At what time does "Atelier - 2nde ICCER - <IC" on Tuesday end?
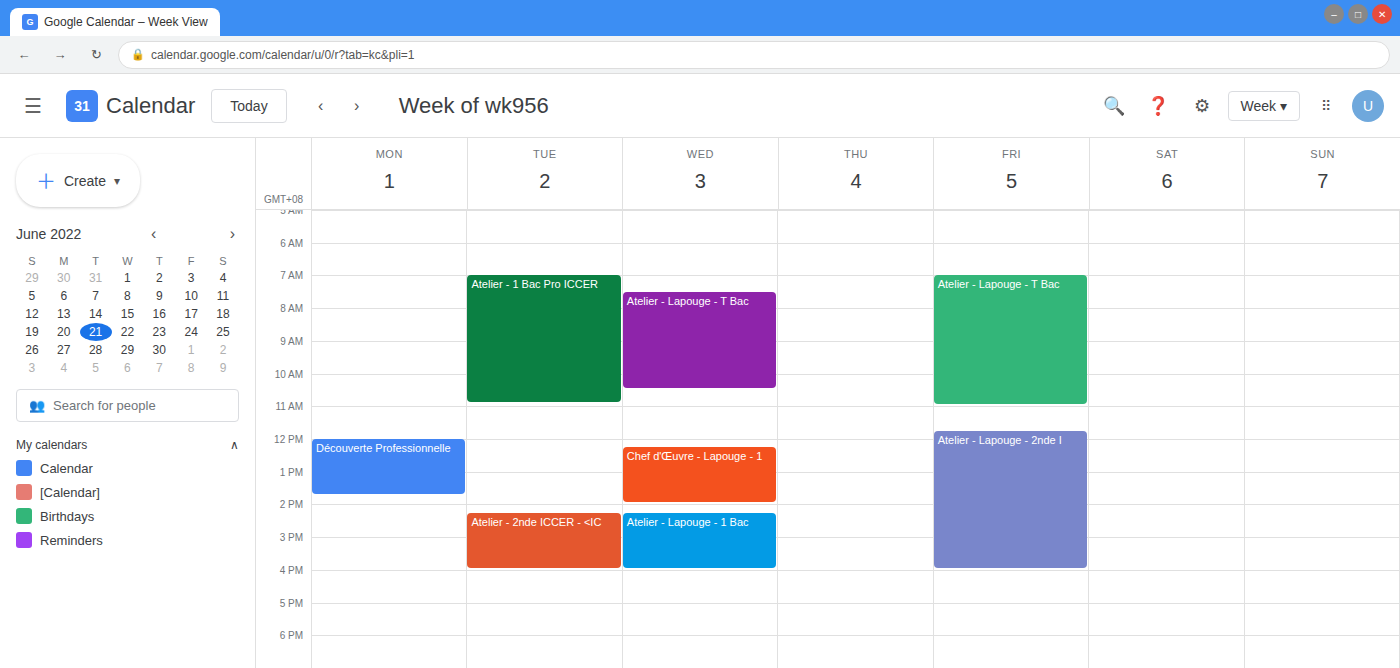
4:00 PM